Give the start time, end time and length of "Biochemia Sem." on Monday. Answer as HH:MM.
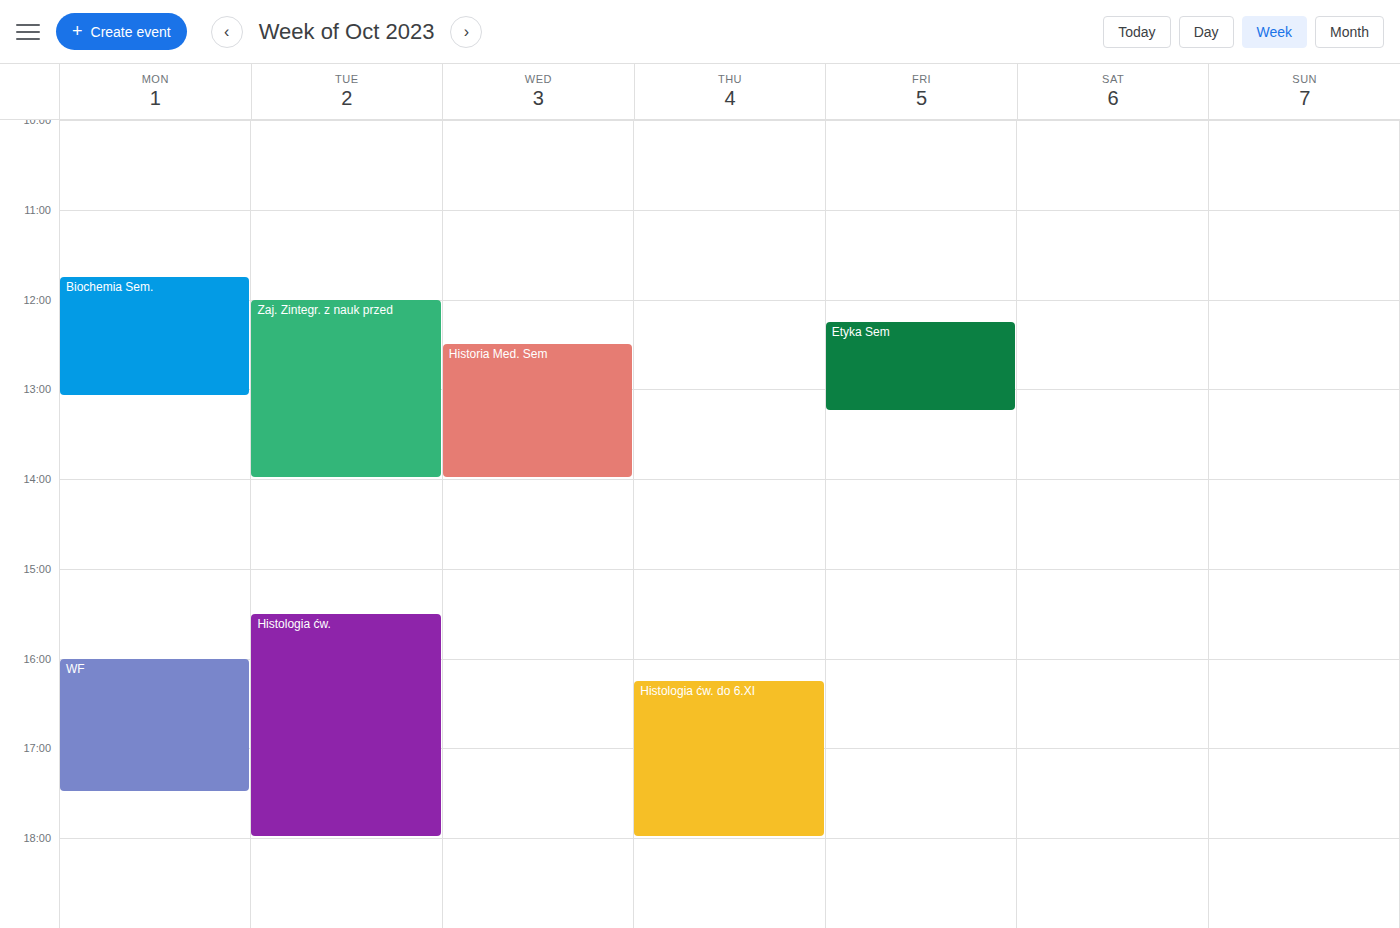
11:45 to 13:05, 1 hour 20 minutes